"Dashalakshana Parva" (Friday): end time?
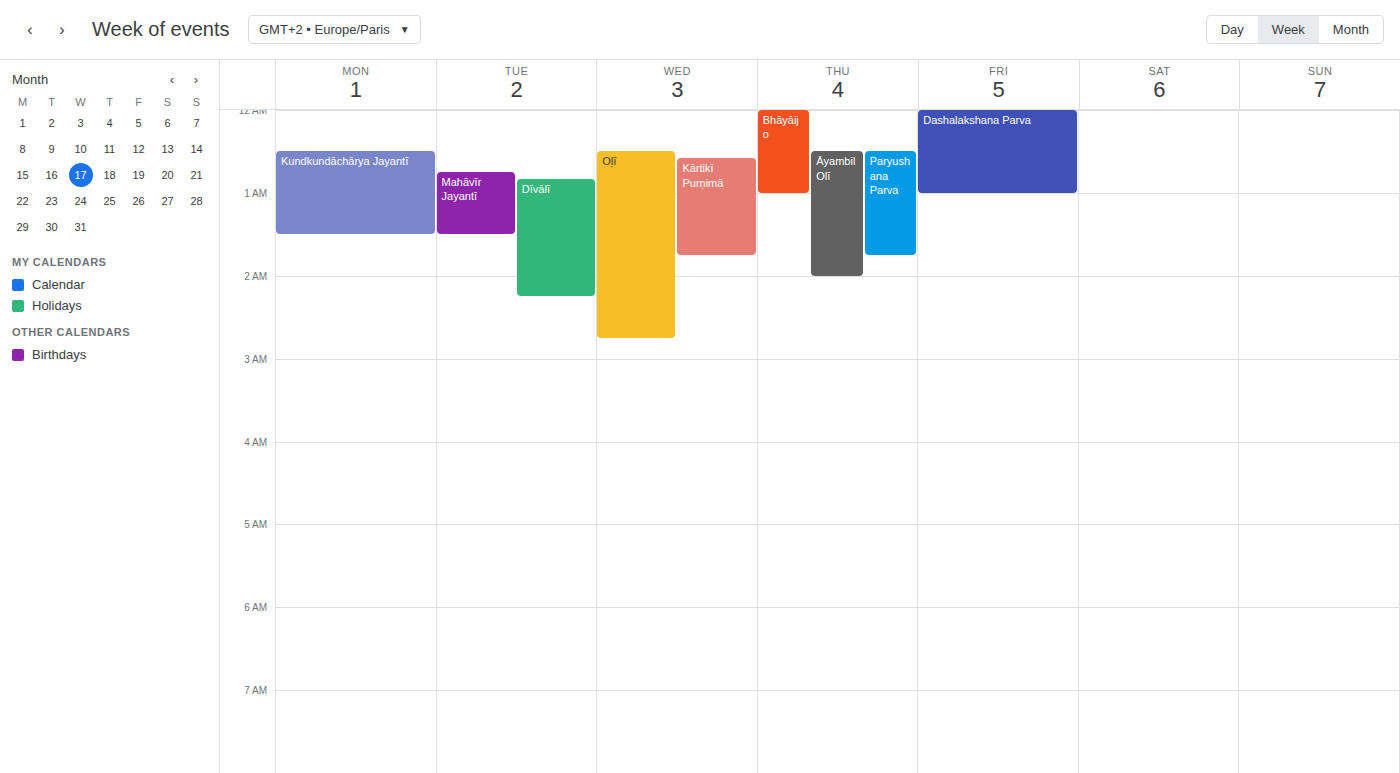
1:00 AM